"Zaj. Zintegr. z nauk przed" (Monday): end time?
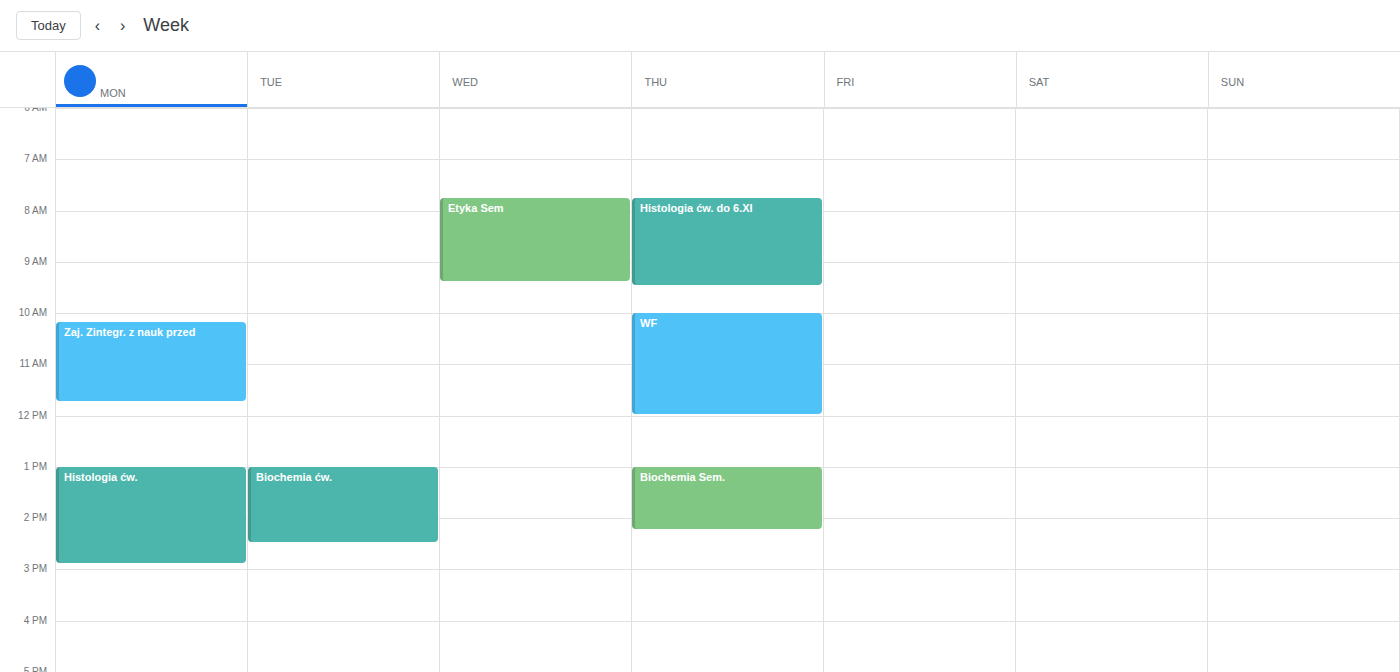
11:45 AM